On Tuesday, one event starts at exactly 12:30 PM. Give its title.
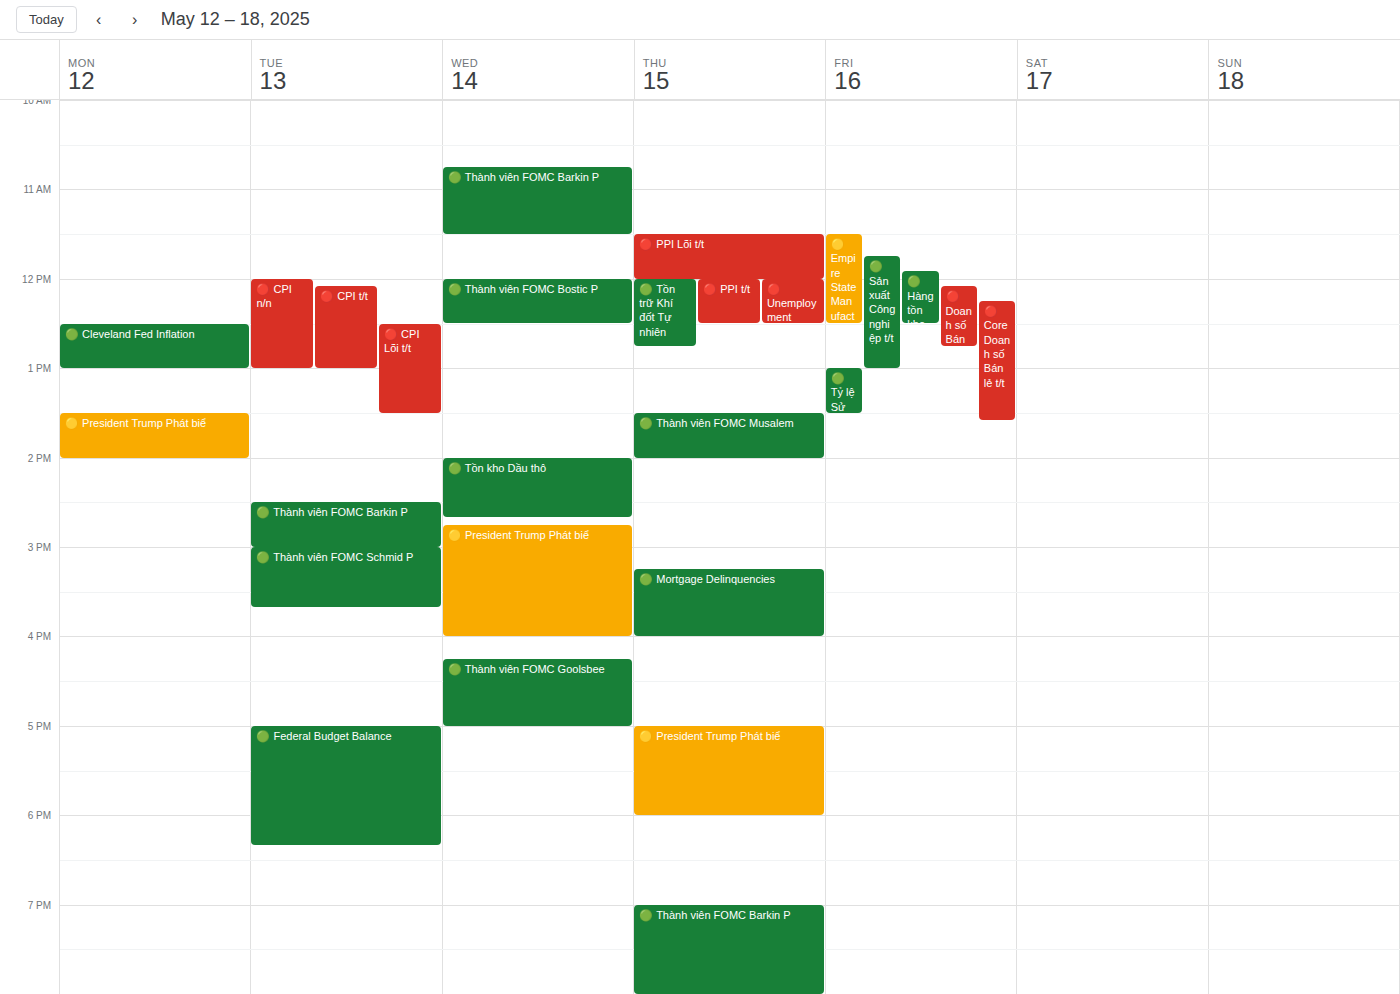
"🔴 CPI Lõi t/t"